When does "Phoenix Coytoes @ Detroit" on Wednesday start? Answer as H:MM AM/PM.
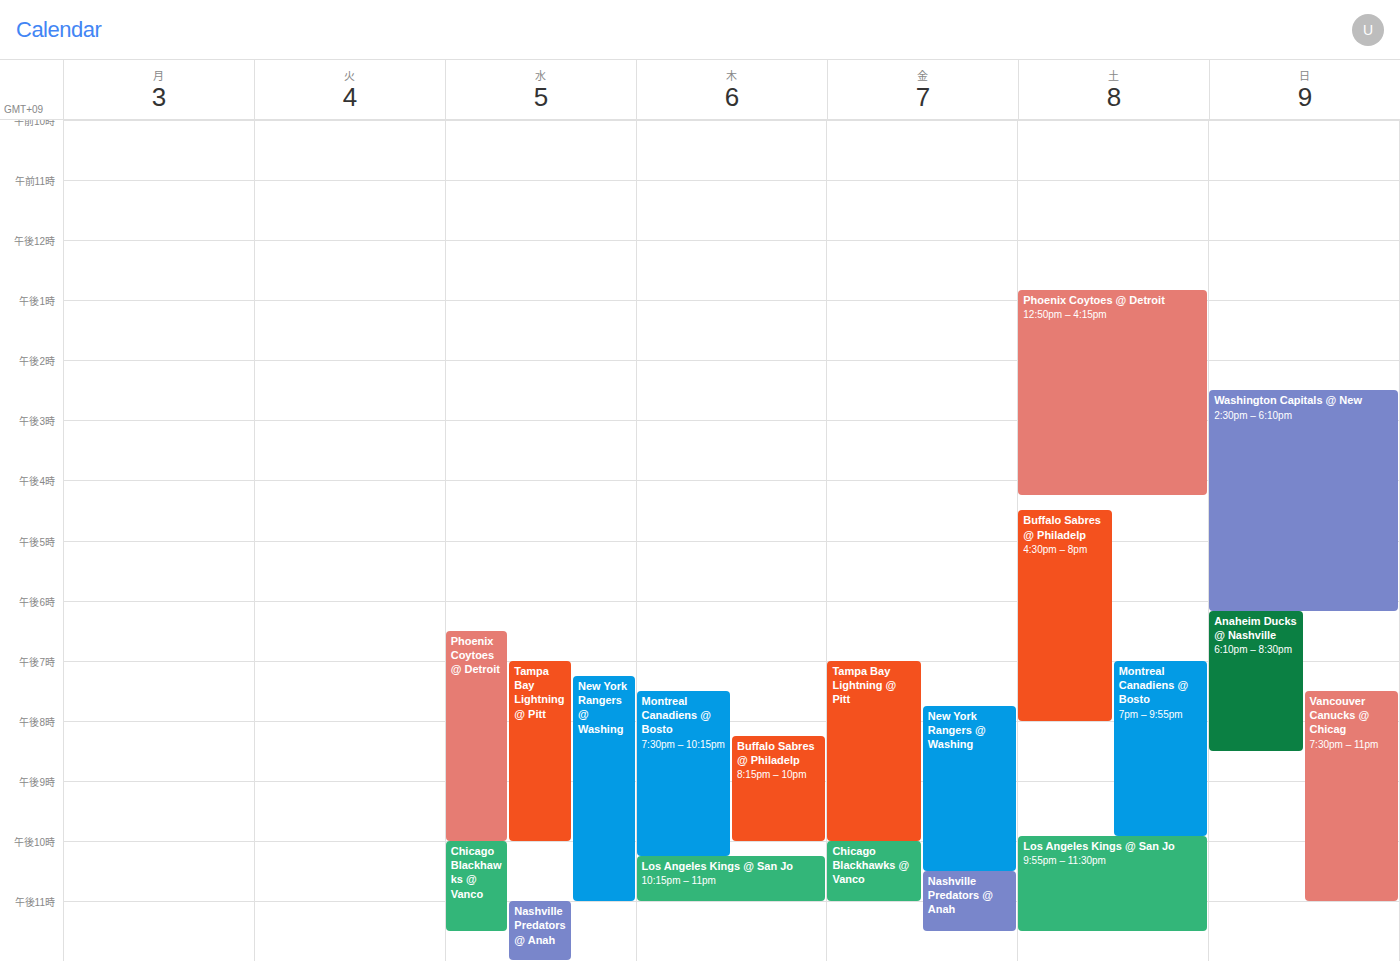
6:30 PM